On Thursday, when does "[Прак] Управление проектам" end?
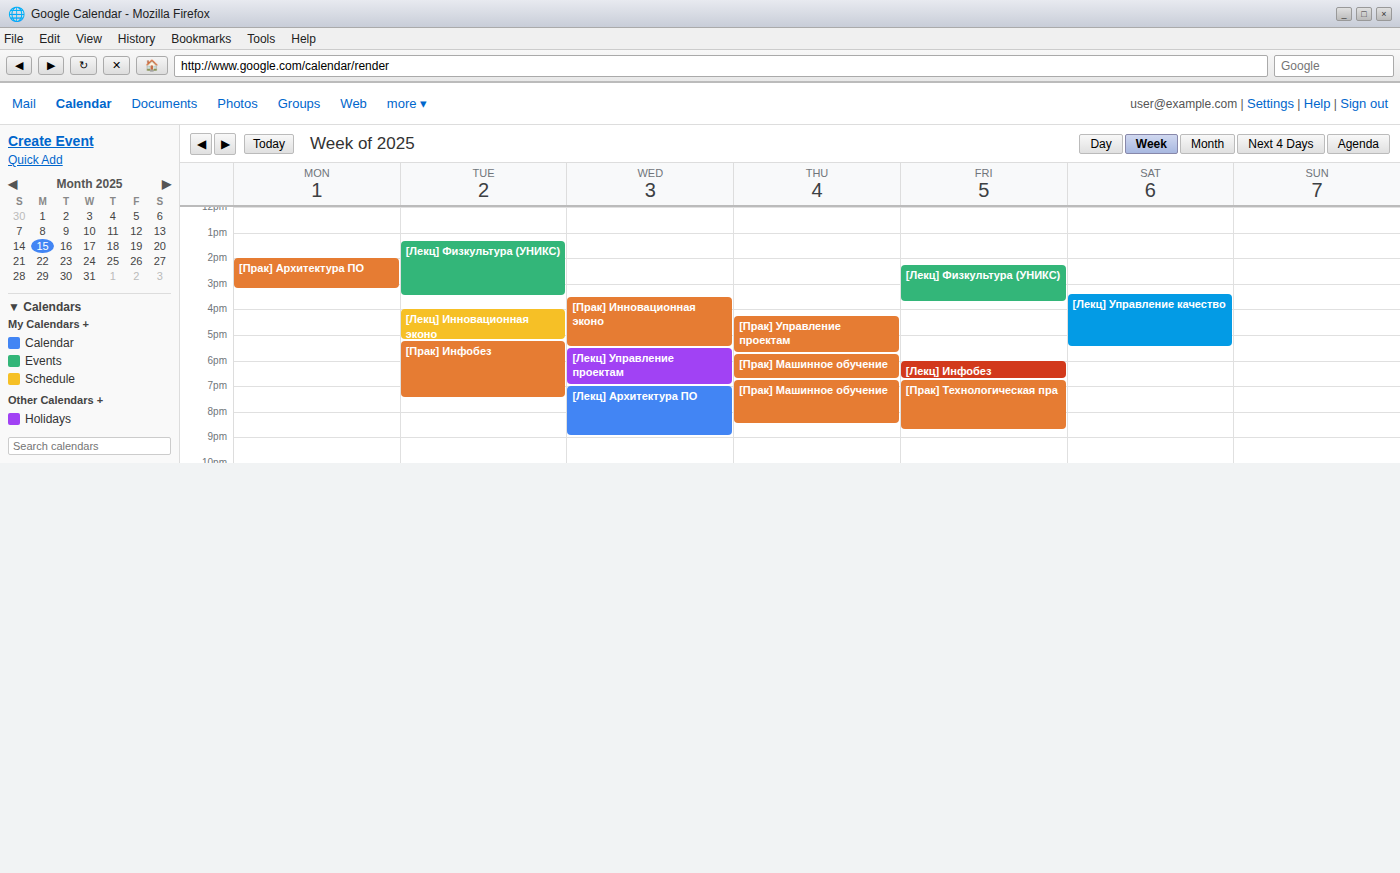
5:45 PM